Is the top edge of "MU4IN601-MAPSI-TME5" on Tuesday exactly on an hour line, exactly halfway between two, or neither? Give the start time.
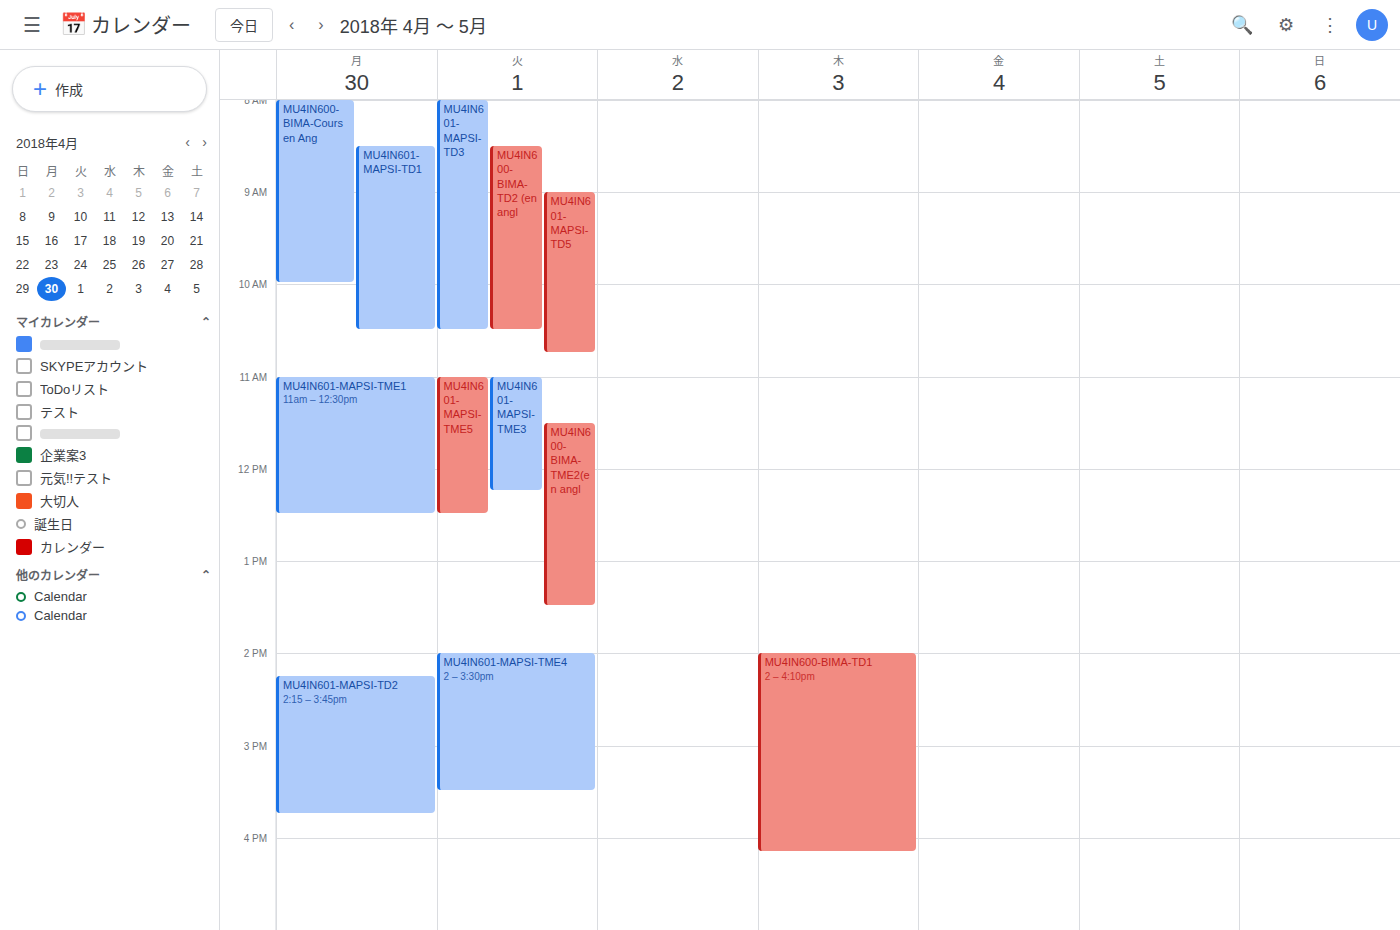
11:00 AM -- exactly on the 11 AM line.